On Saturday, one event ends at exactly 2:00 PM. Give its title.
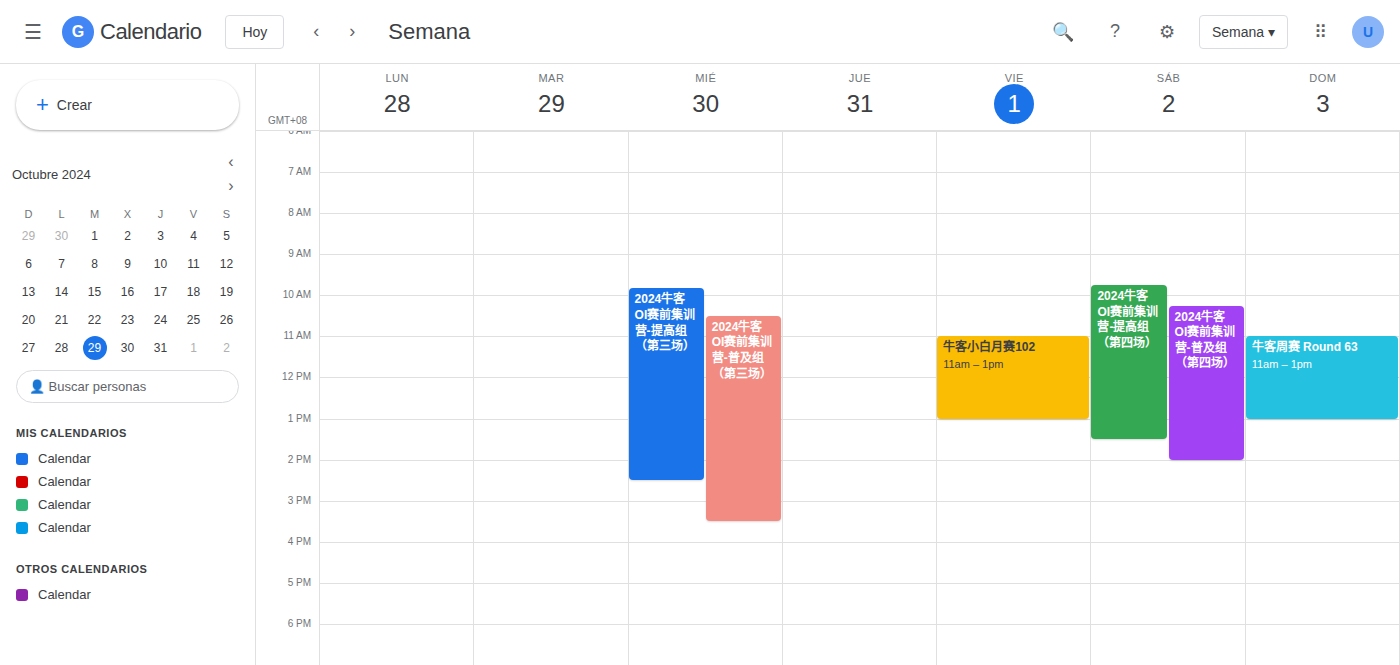
"2024牛客OI赛前集训营-普及组（第四场）"